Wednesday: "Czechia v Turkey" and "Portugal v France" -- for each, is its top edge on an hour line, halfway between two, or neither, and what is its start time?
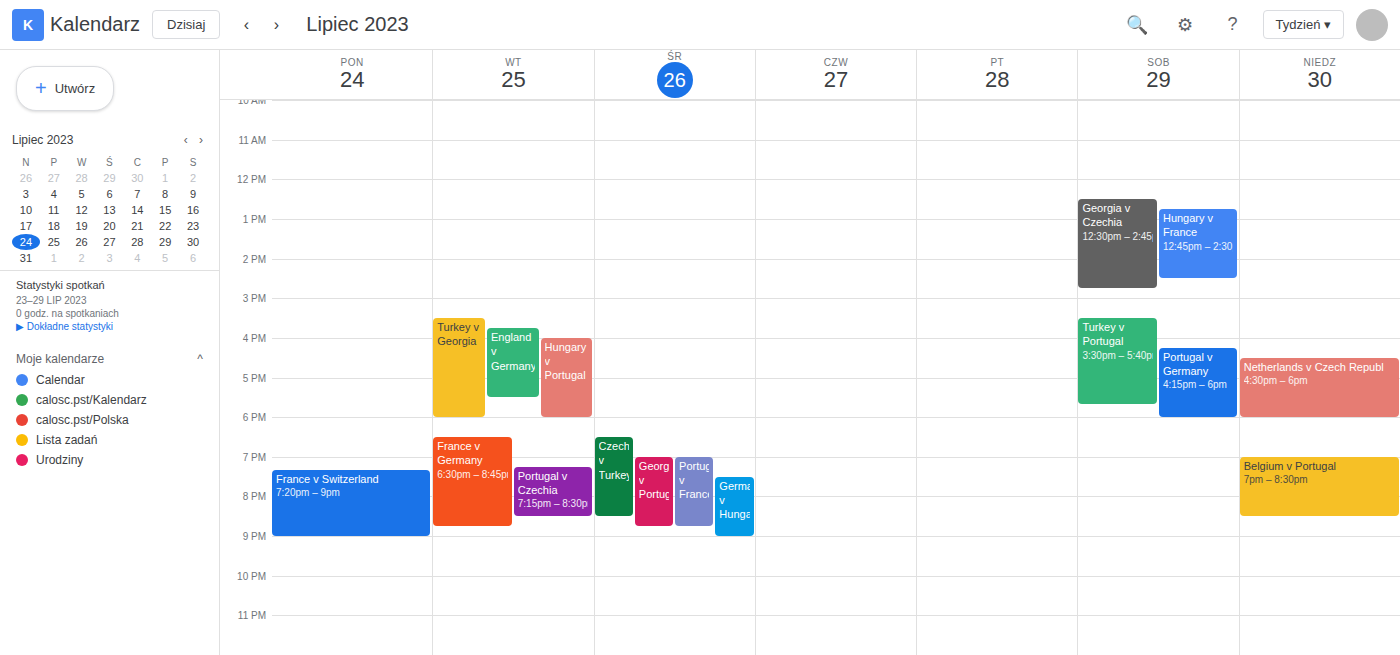
"Czechia v Turkey": 6:30 PM, halfway between the 6 PM and 7 PM lines. "Portugal v France": 7:00 PM, exactly on the 7 PM line.